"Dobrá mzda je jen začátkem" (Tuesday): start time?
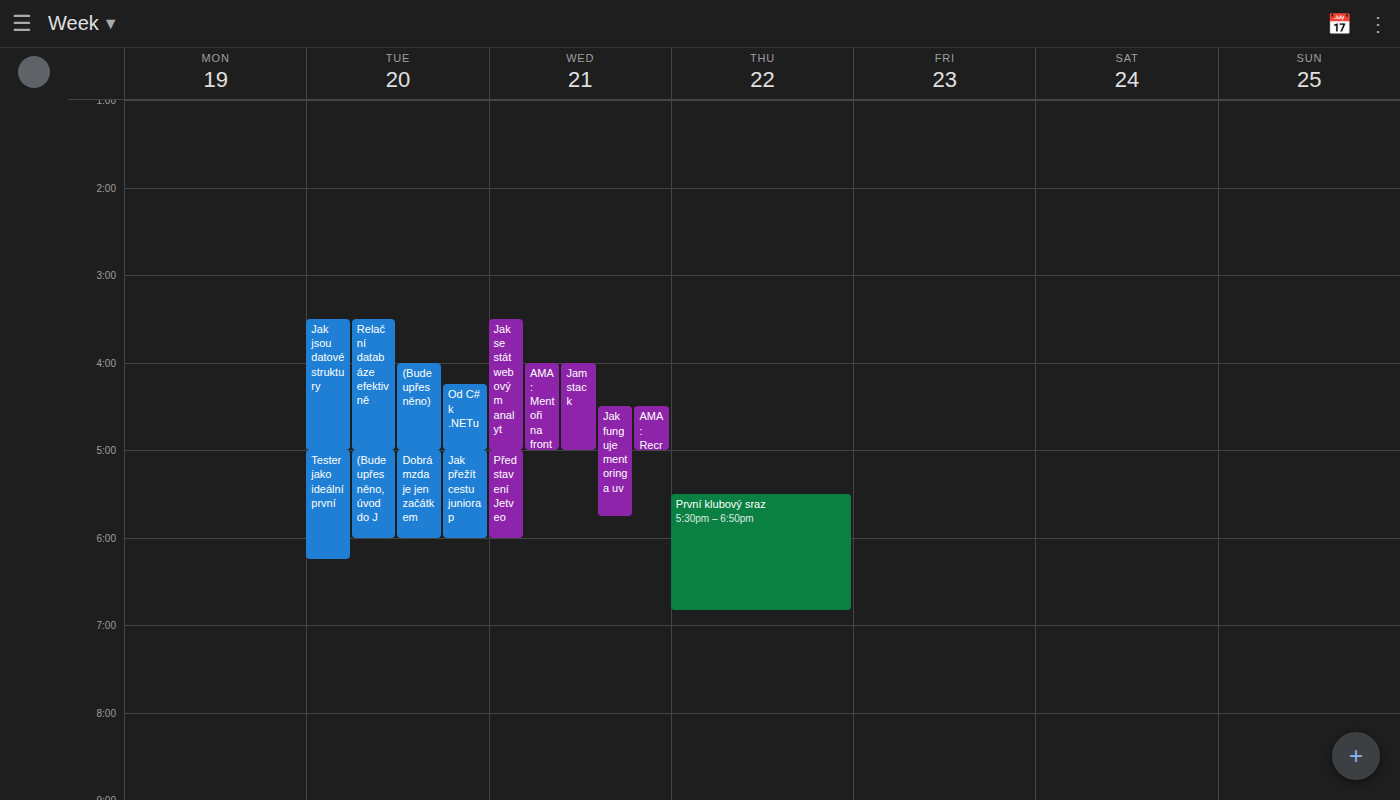
5:00 PM